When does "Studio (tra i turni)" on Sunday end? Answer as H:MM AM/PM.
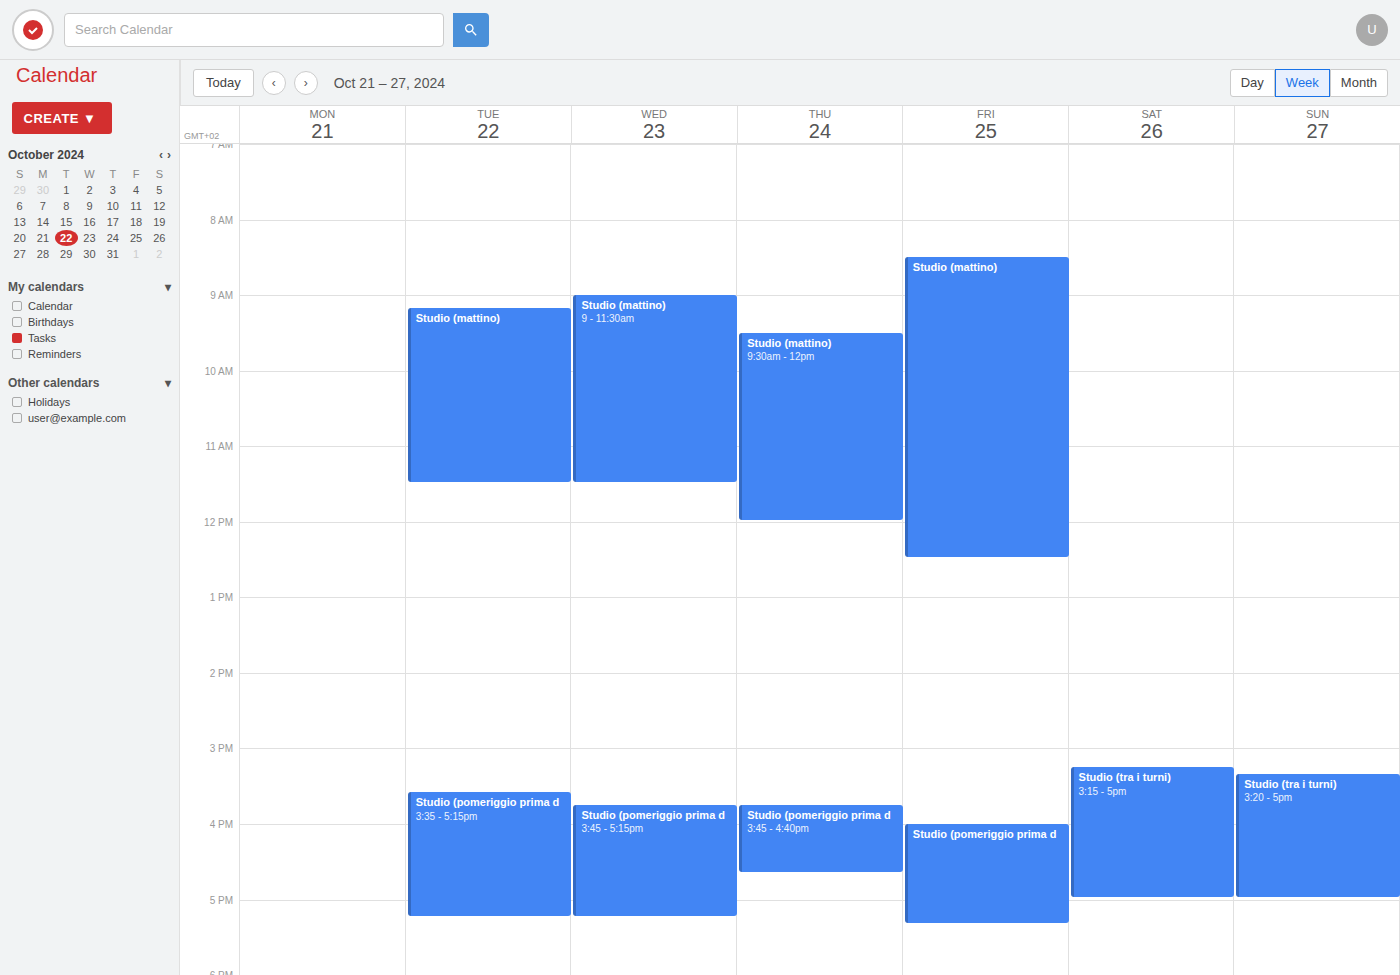
5:00 PM